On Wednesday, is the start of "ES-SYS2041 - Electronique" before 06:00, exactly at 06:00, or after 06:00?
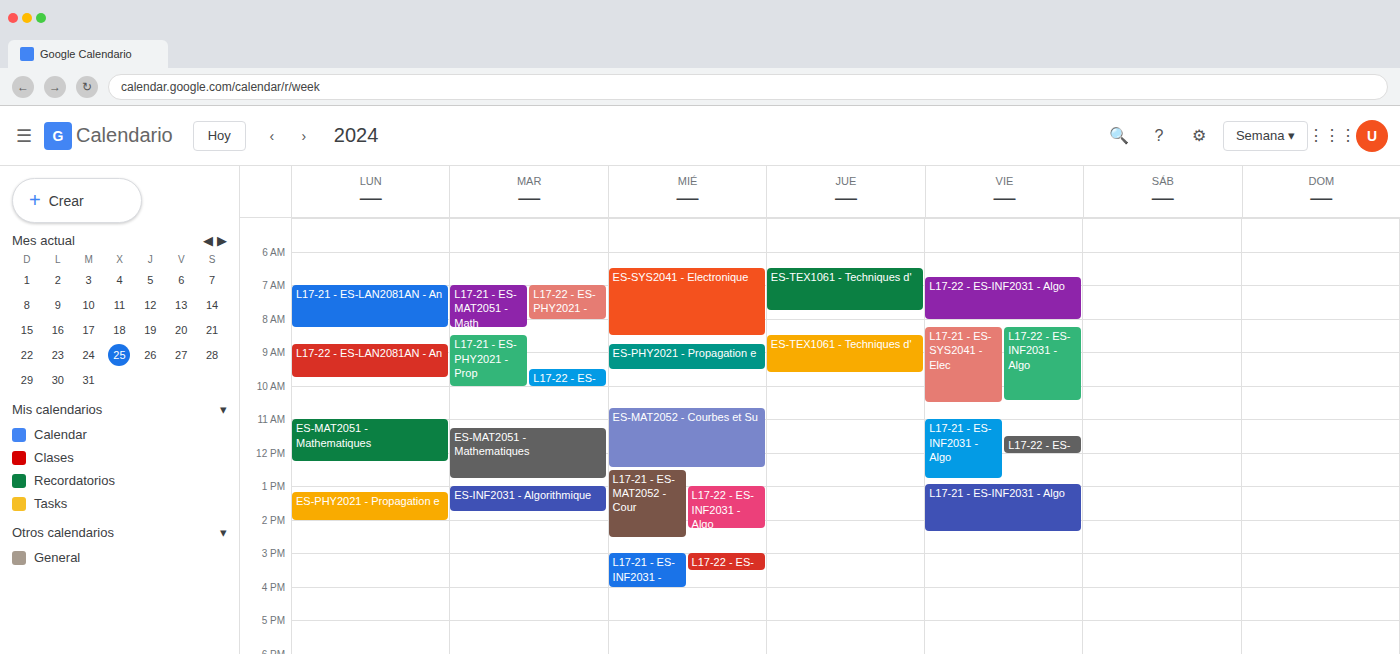
06:30 -- after 06:00, 30 minutes below the 06:00 line.